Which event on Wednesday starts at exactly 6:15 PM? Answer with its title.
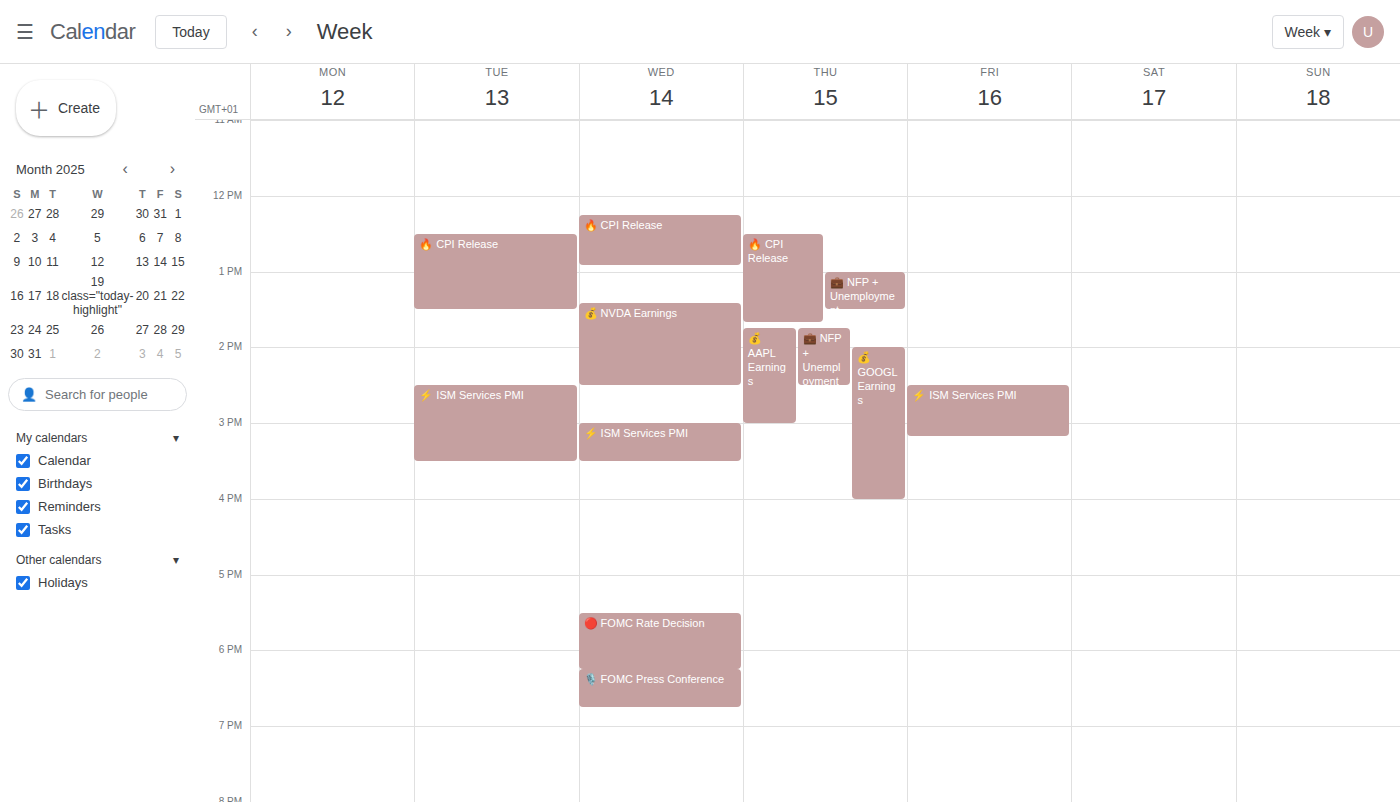
"🎙️ FOMC Press Conference"